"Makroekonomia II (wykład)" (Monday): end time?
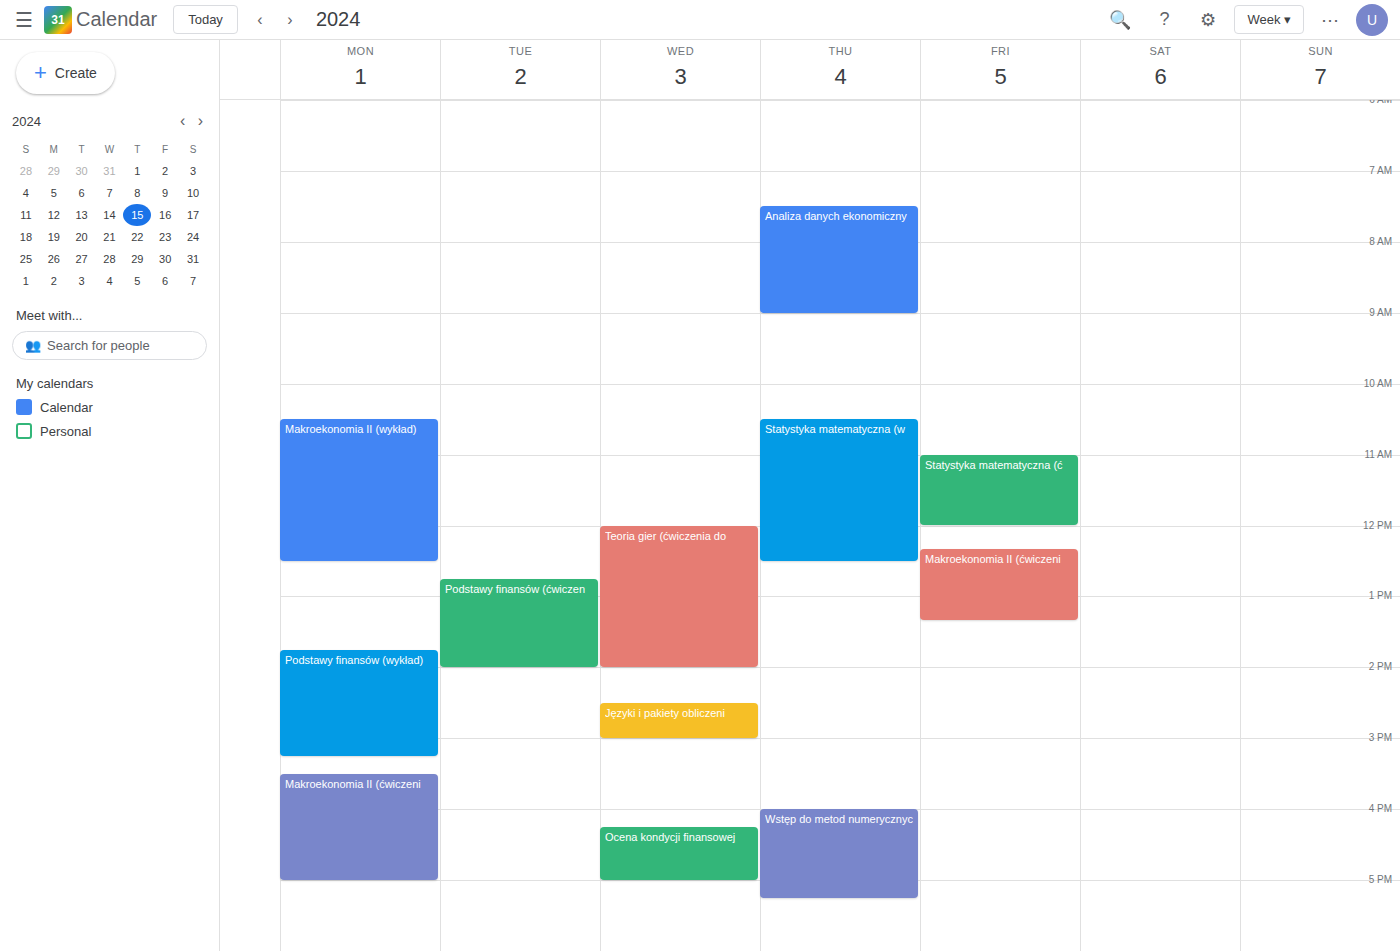
12:30 PM